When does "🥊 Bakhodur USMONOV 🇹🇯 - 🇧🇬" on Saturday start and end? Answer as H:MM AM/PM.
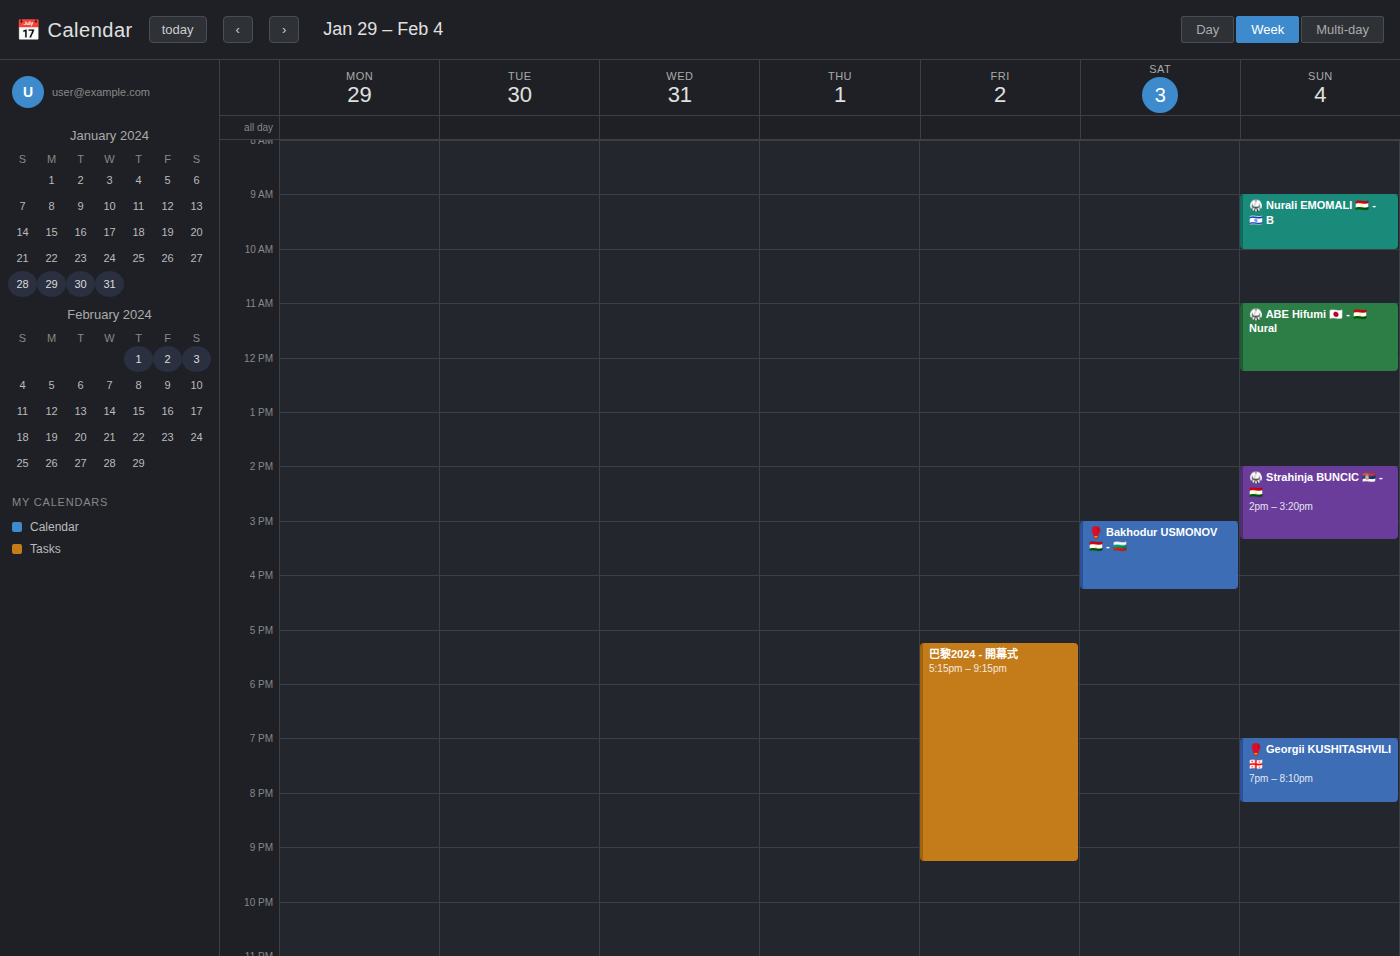
3:00 PM to 4:15 PM